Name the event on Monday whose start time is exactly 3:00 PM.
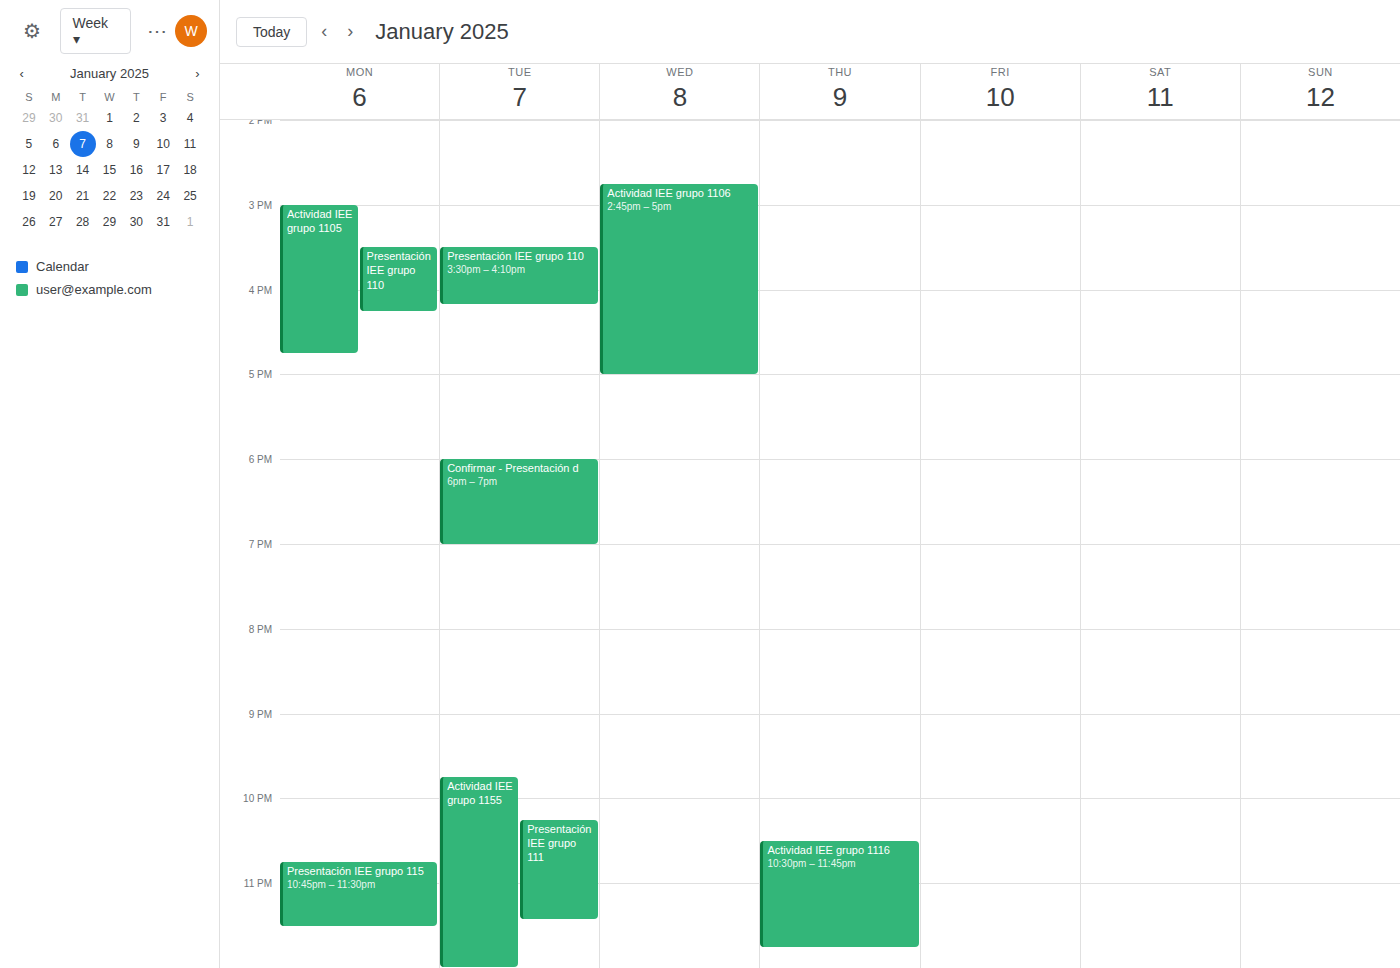
"Actividad IEE grupo 1105"